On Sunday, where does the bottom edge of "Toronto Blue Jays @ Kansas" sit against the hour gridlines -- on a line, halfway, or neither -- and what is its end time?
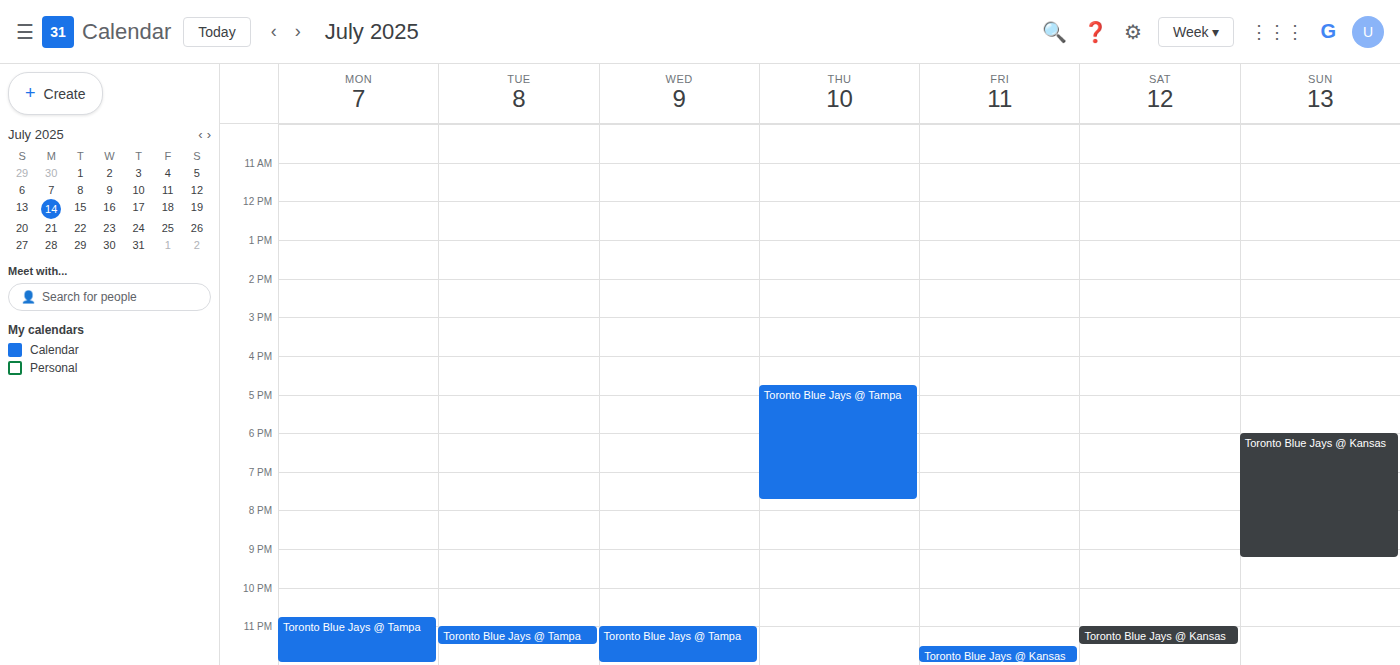
9:15 PM -- neither: a quarter of the way from the 9 PM line to the 10 PM line.